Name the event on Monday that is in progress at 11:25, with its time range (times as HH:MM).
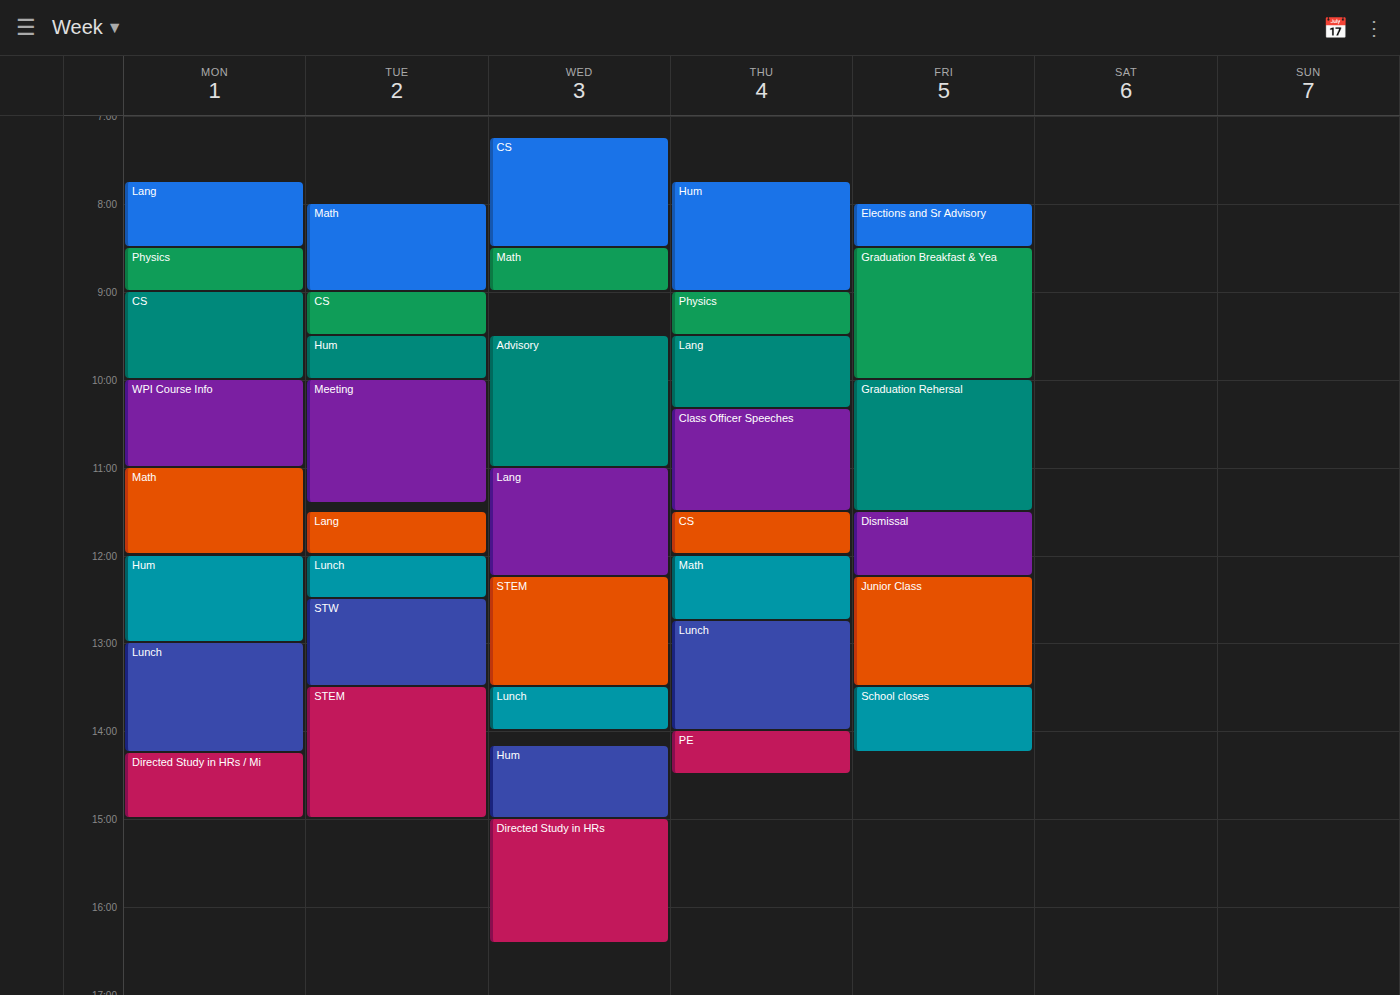
"Math", 11:00 to 12:00